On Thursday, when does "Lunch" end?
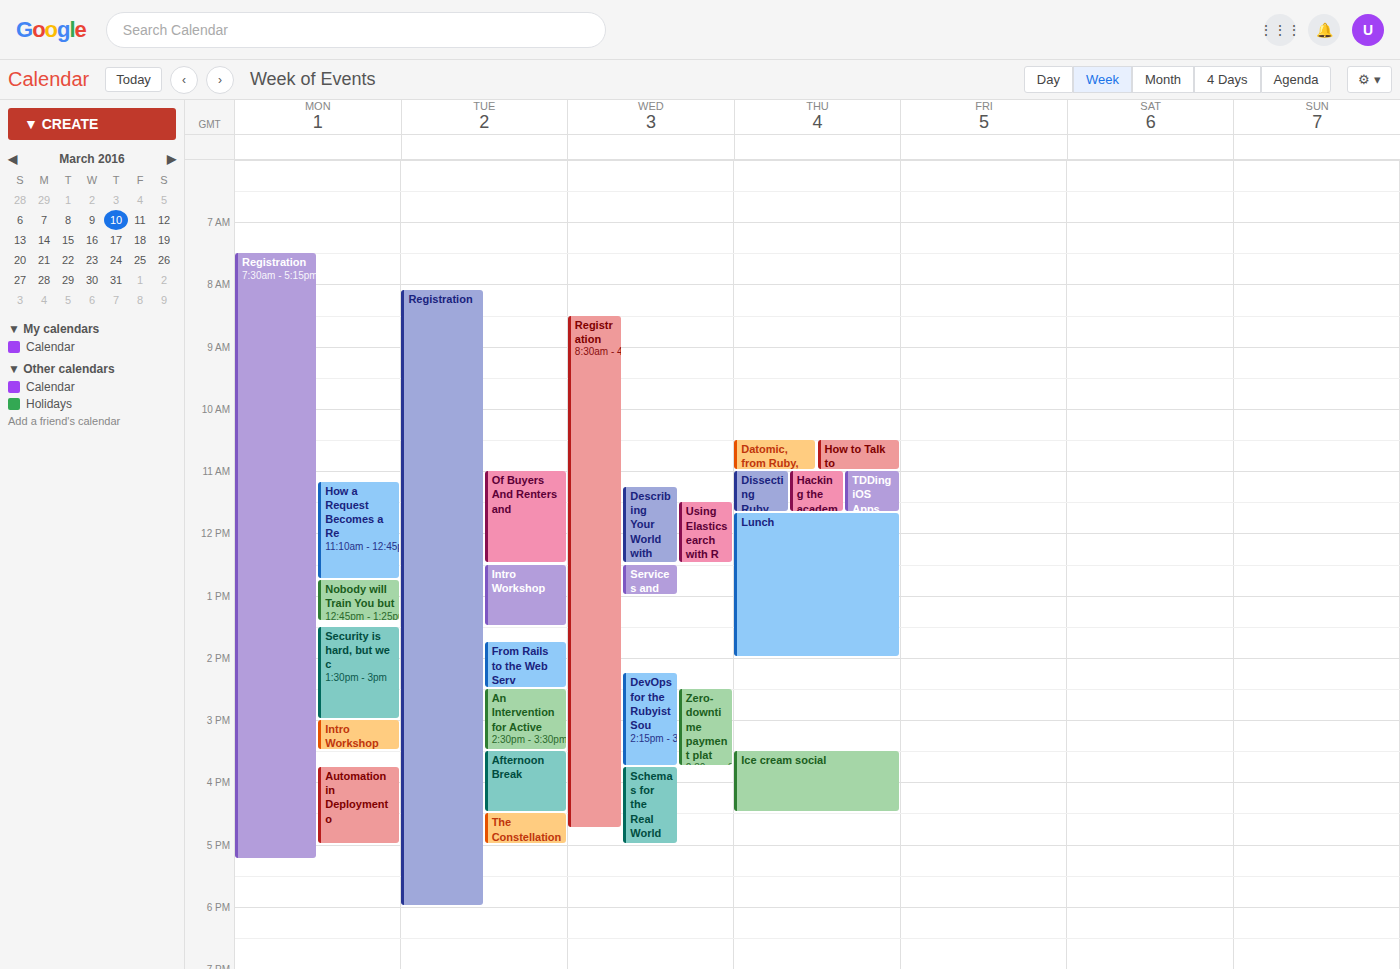
2:00 PM